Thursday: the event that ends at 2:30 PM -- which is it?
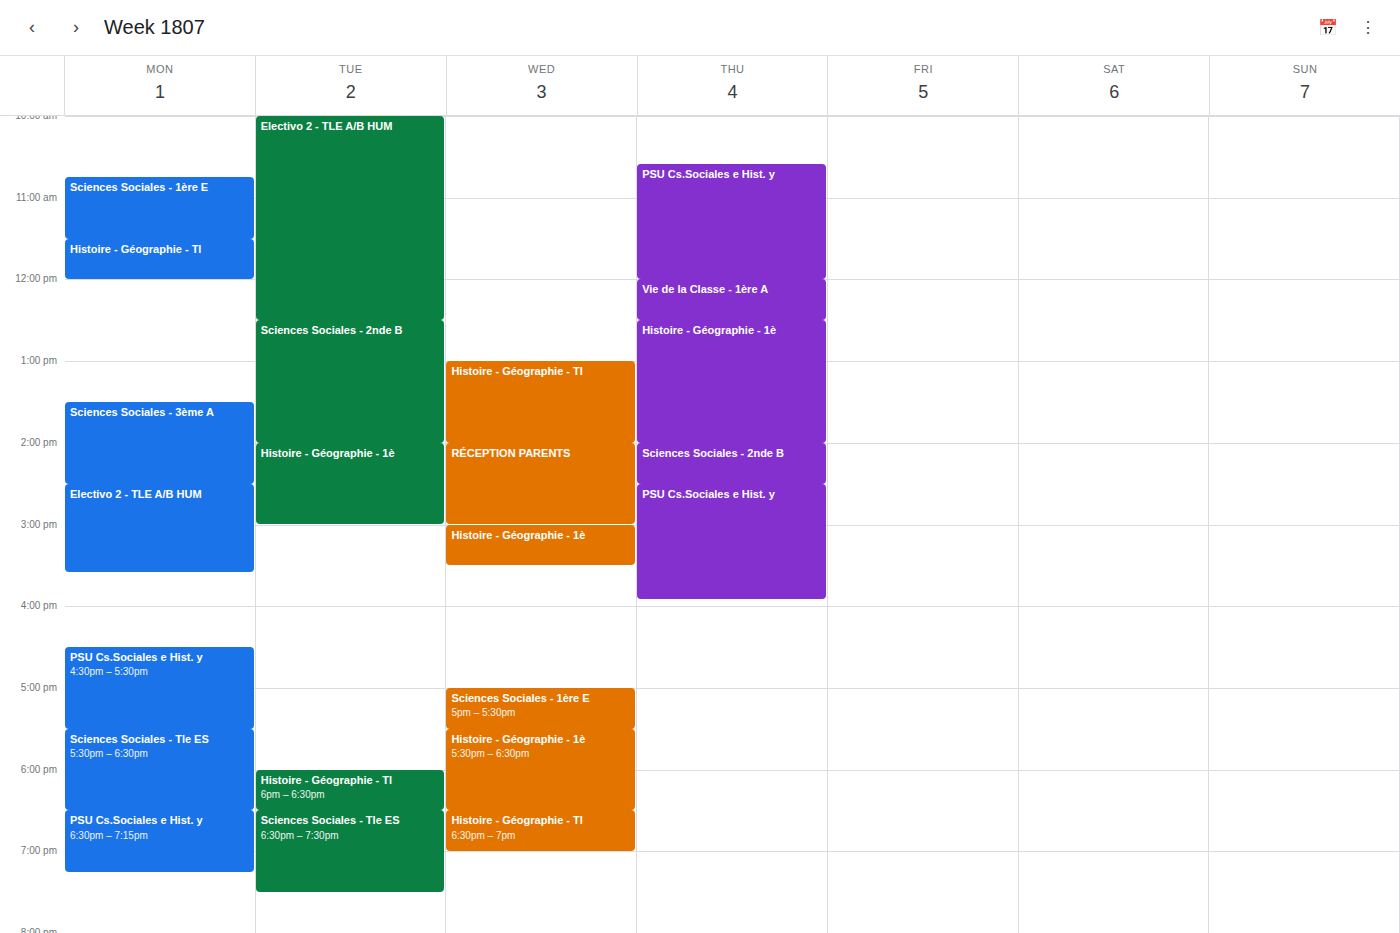
"Sciences Sociales - 2nde B"